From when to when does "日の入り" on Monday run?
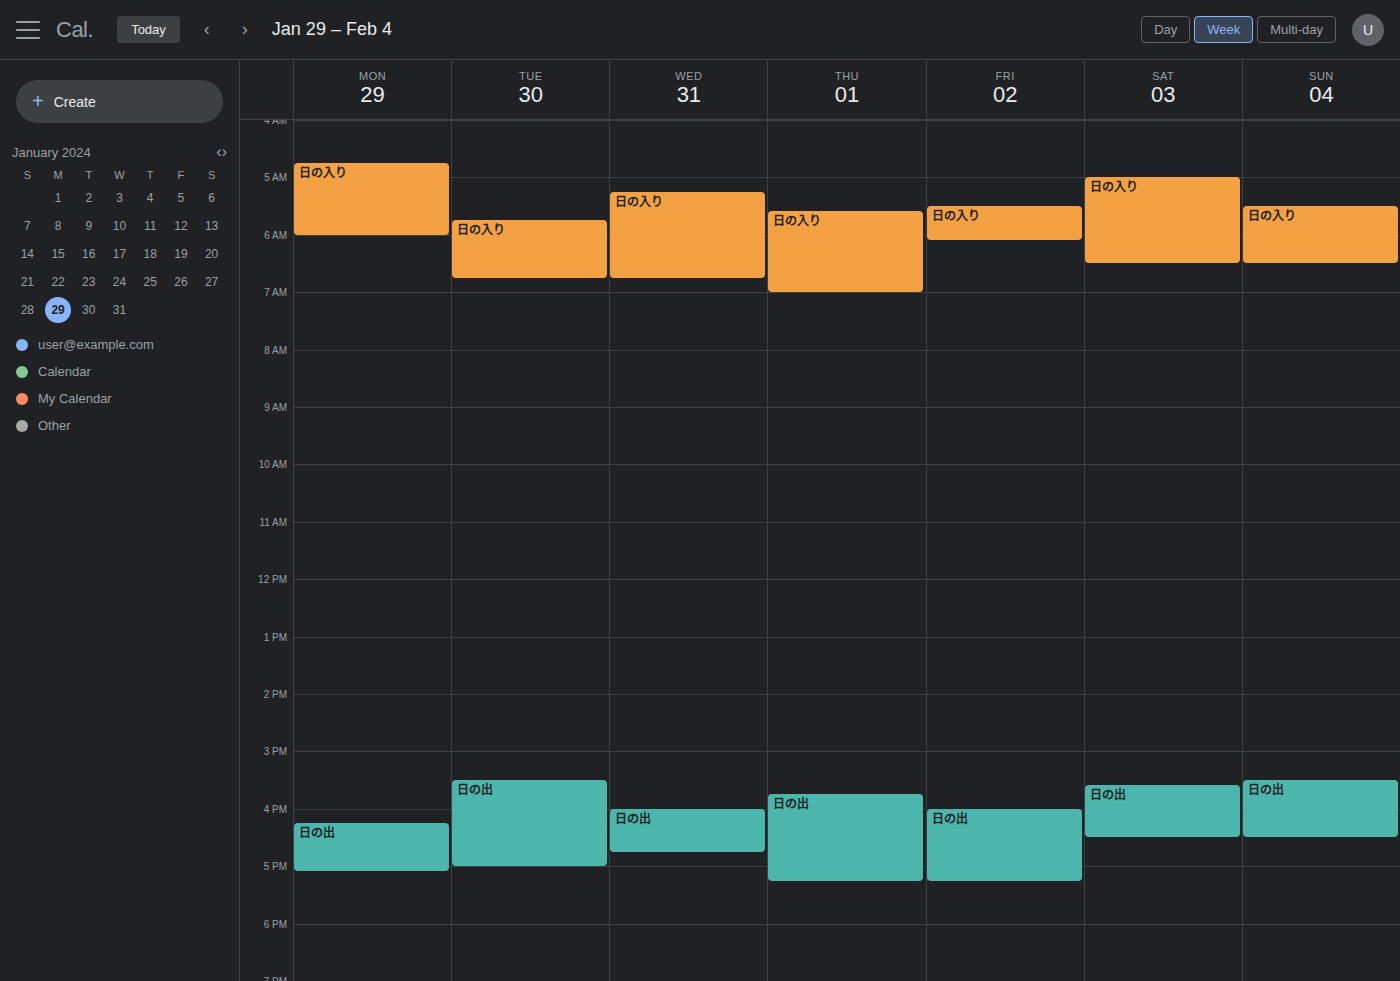
4:45 AM to 6:00 AM